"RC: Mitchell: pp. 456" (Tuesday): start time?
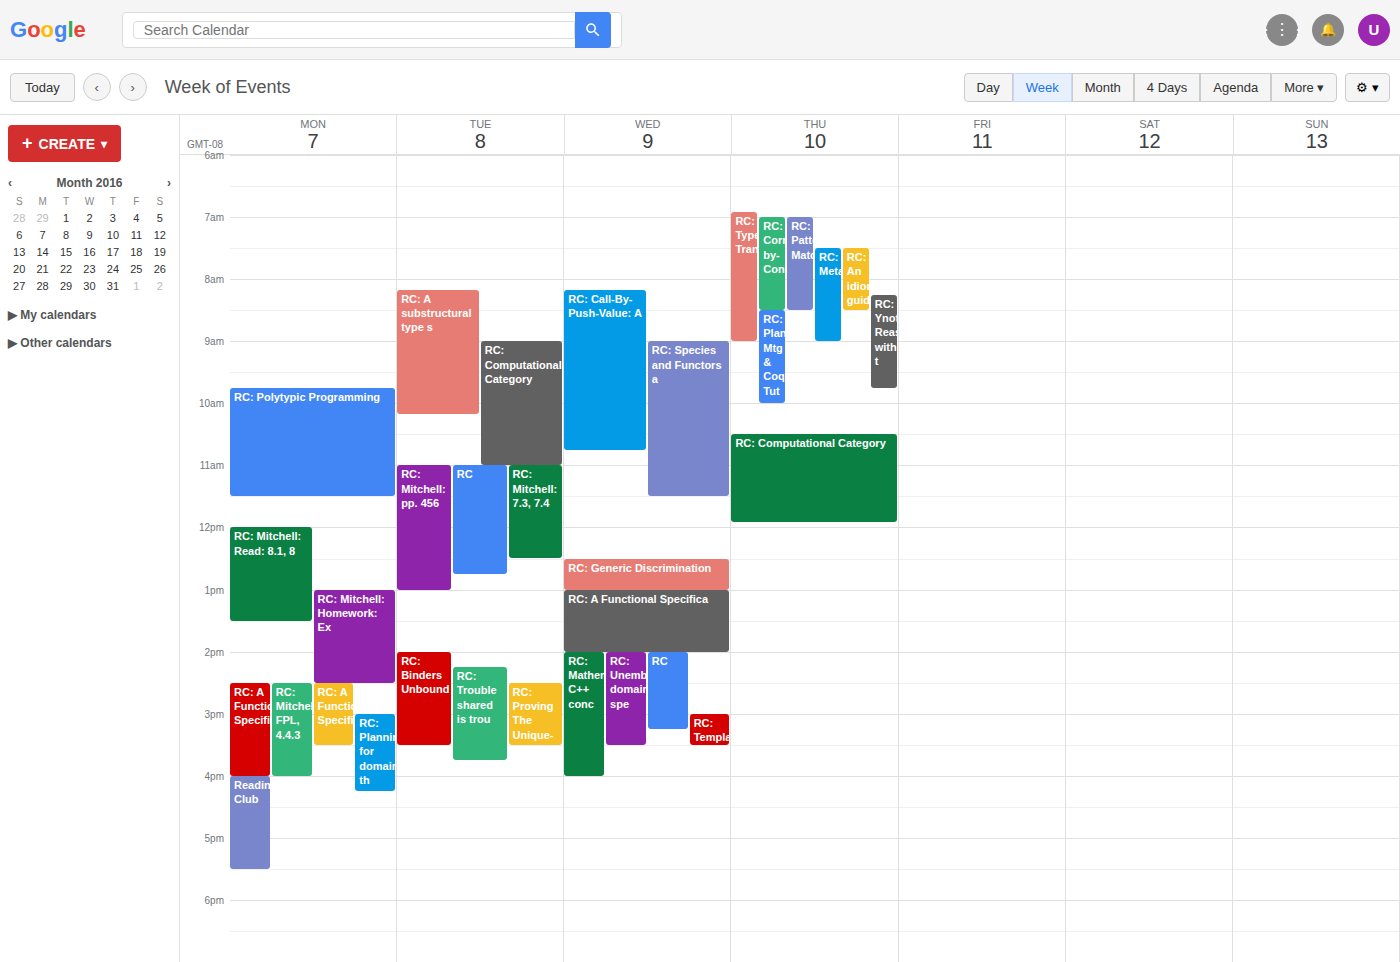
11:00 AM